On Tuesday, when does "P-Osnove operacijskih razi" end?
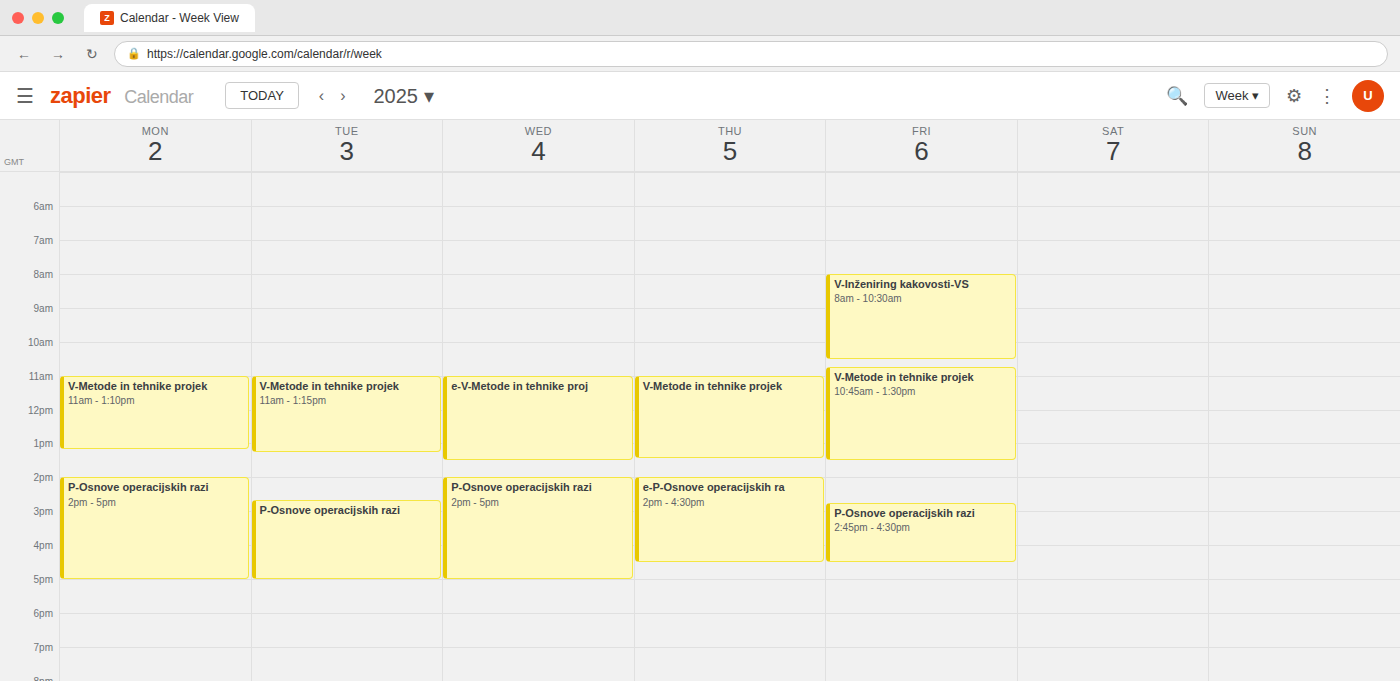
5:00 PM